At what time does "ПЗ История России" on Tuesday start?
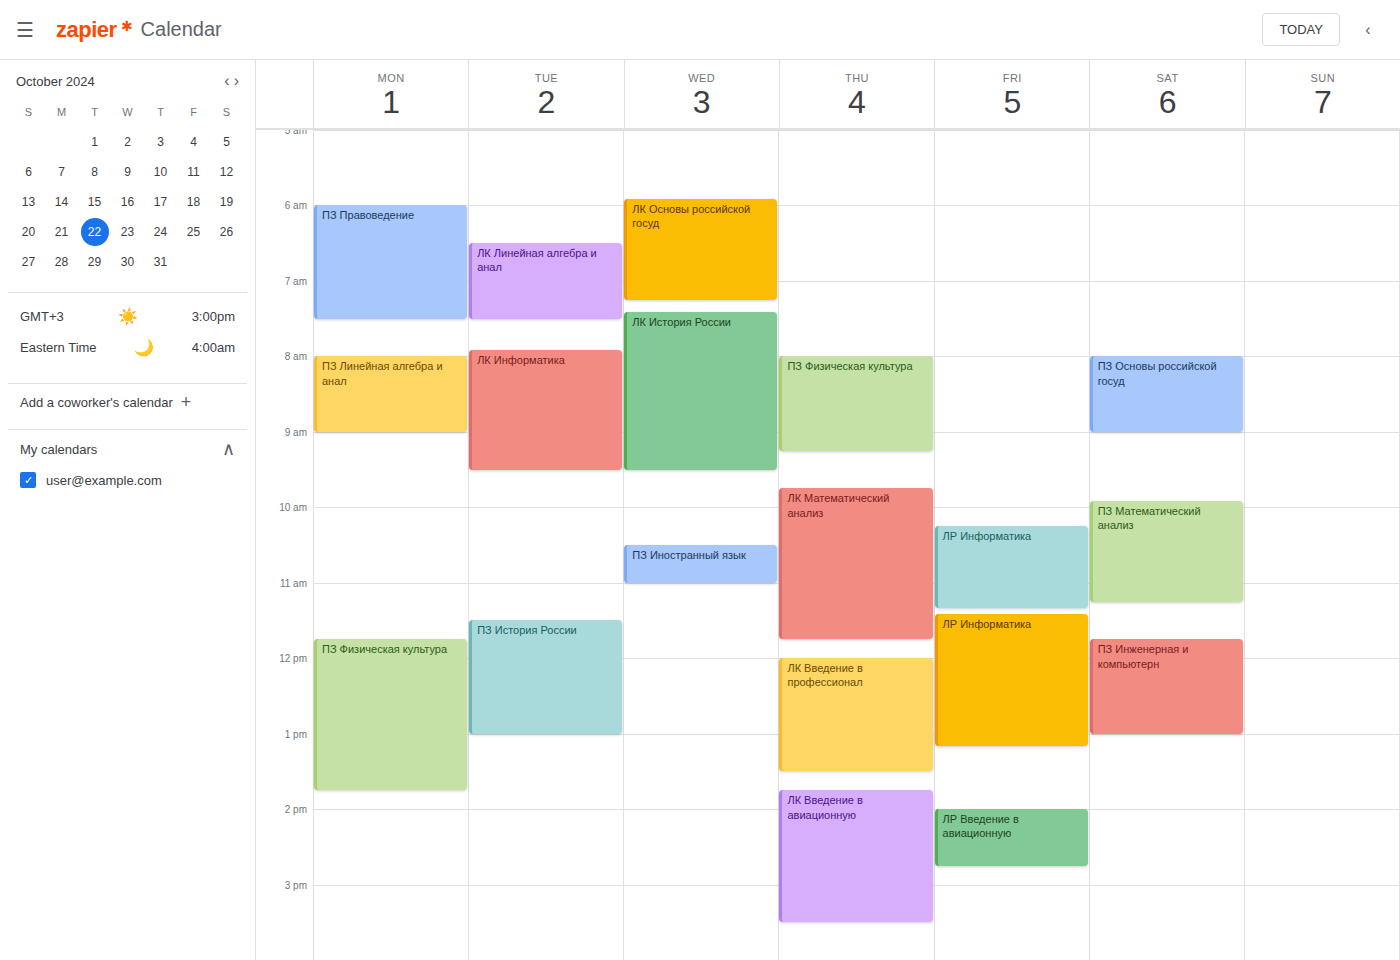
11:30 AM